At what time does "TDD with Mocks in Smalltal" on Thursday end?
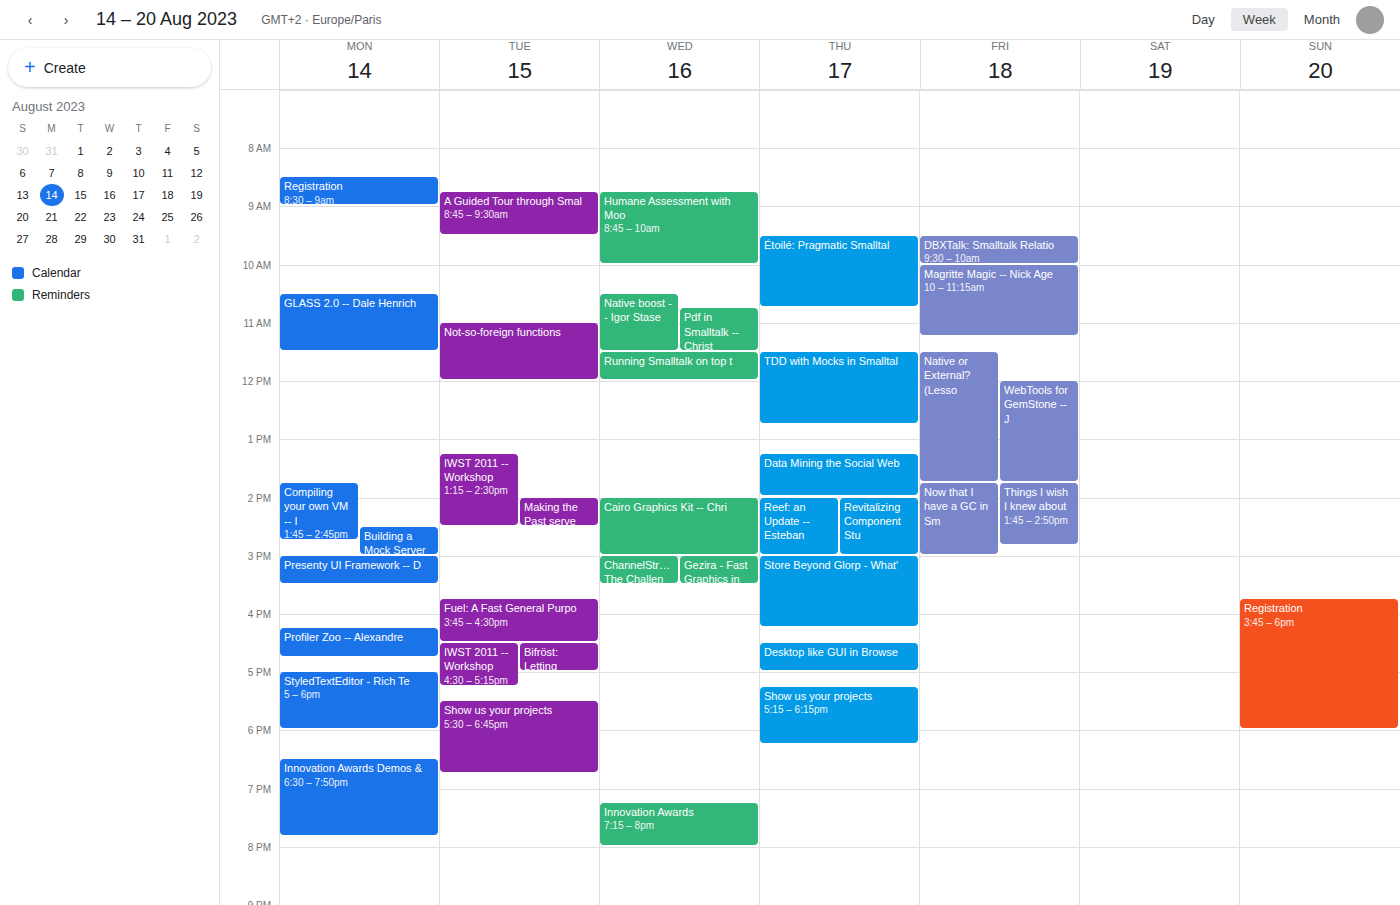
12:45